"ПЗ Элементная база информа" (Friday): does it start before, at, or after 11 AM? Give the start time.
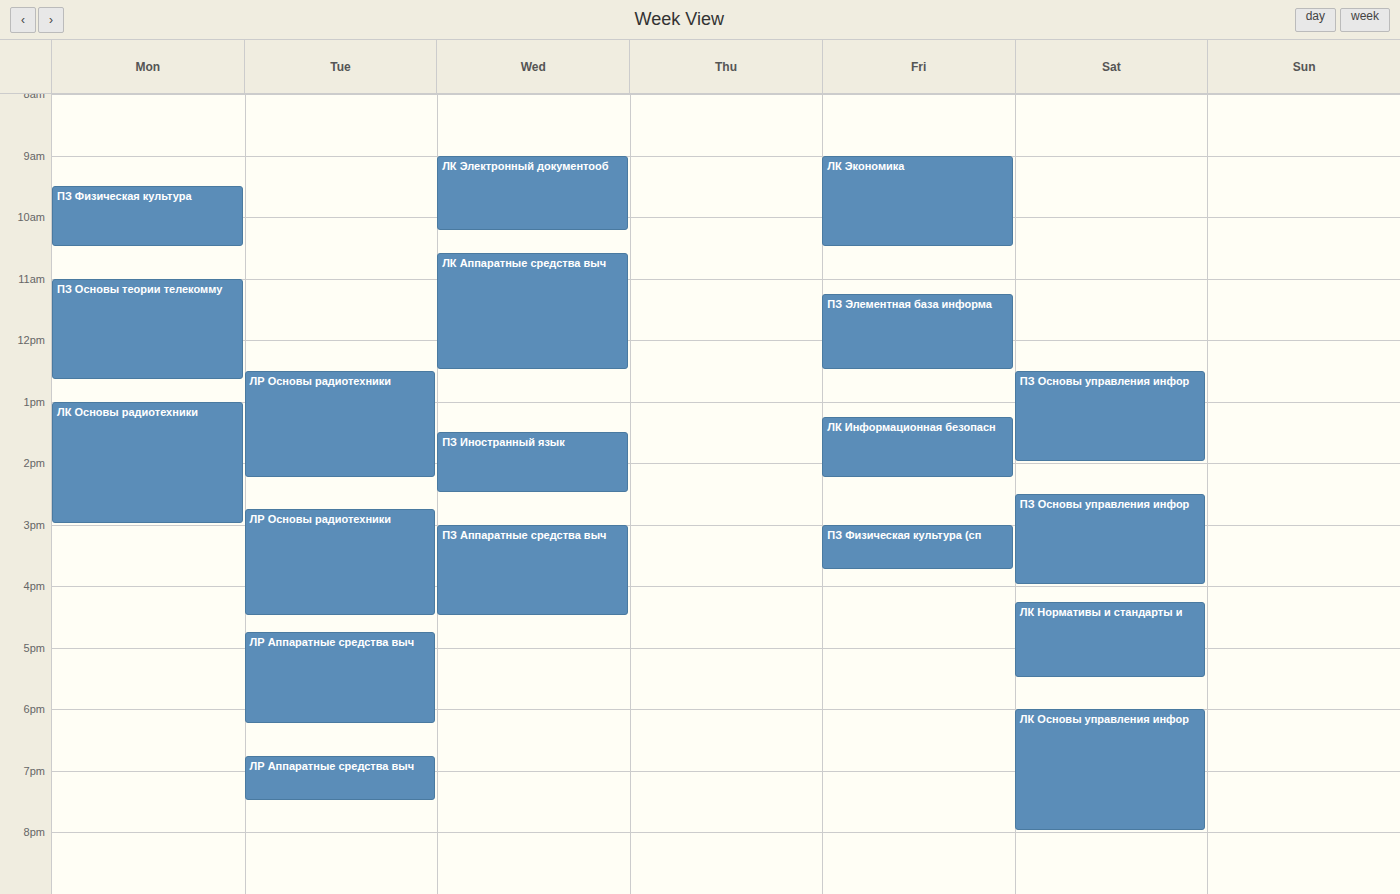
11:15 AM -- after 11 AM, 15 minutes below the 11 AM line.